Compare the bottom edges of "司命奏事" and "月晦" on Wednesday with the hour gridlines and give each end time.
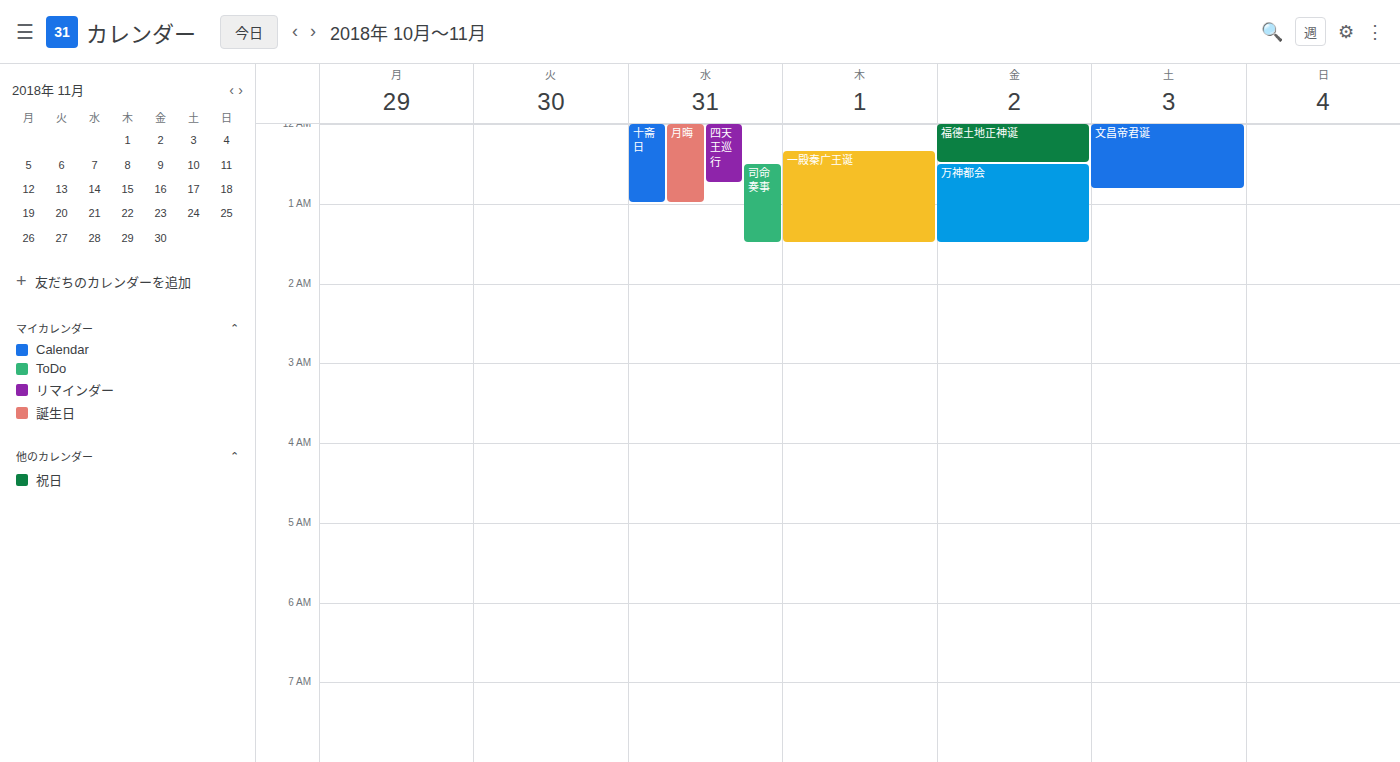
"司命奏事": 1:30 AM, halfway between the 1 AM and 2 AM lines. "月晦": 1:00 AM, exactly on the 1 AM line.